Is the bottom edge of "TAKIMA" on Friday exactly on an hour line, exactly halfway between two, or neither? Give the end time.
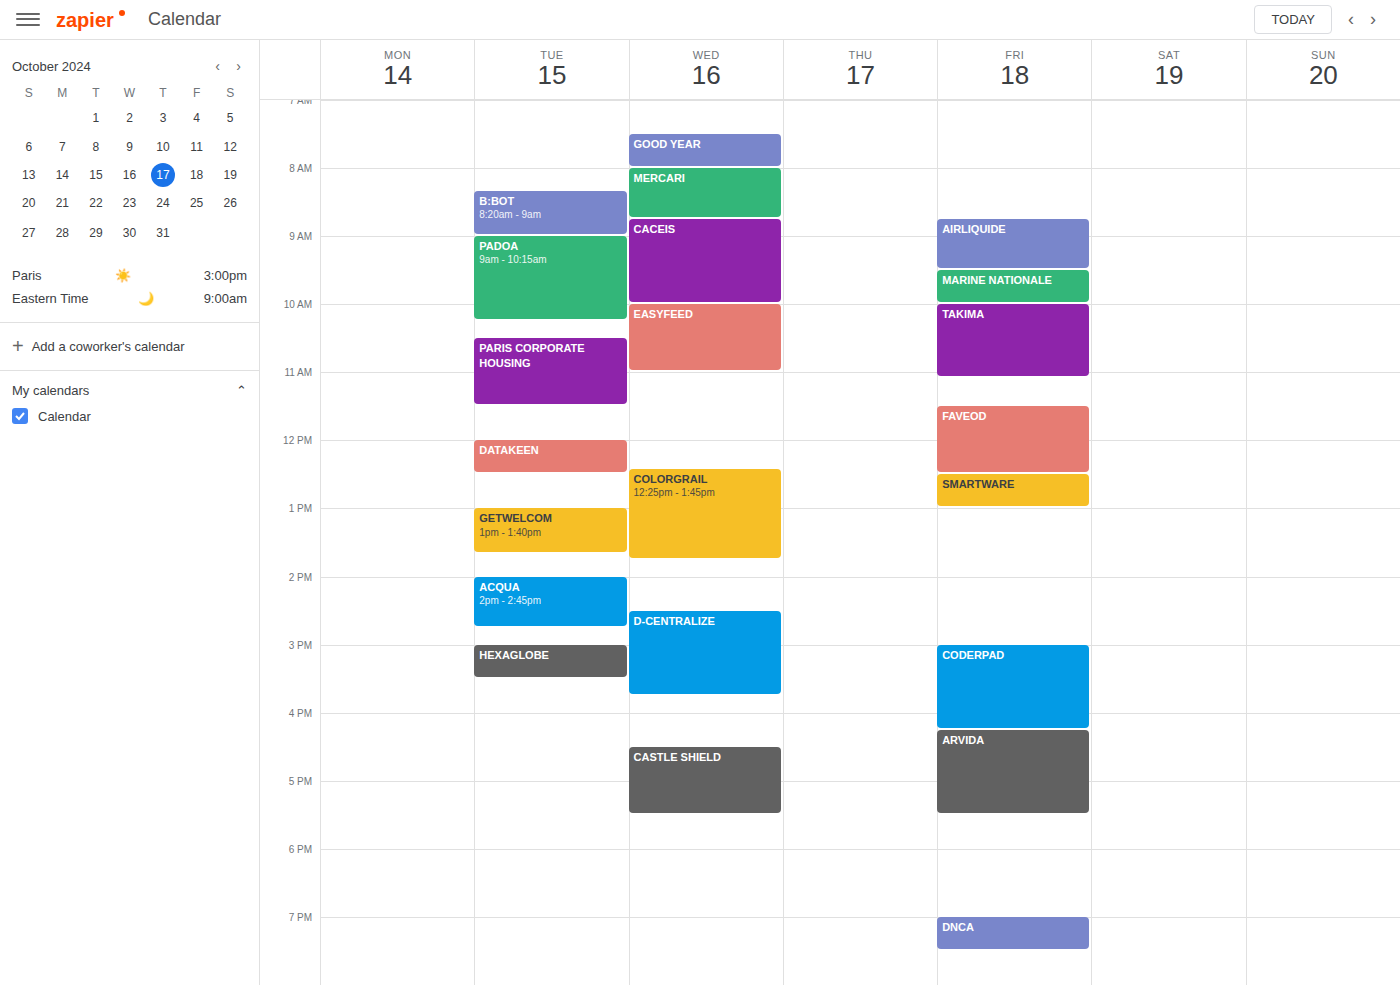
11:05 -- neither: 5 minutes below the 11:00 line and 55 minutes above the 12:00 line.